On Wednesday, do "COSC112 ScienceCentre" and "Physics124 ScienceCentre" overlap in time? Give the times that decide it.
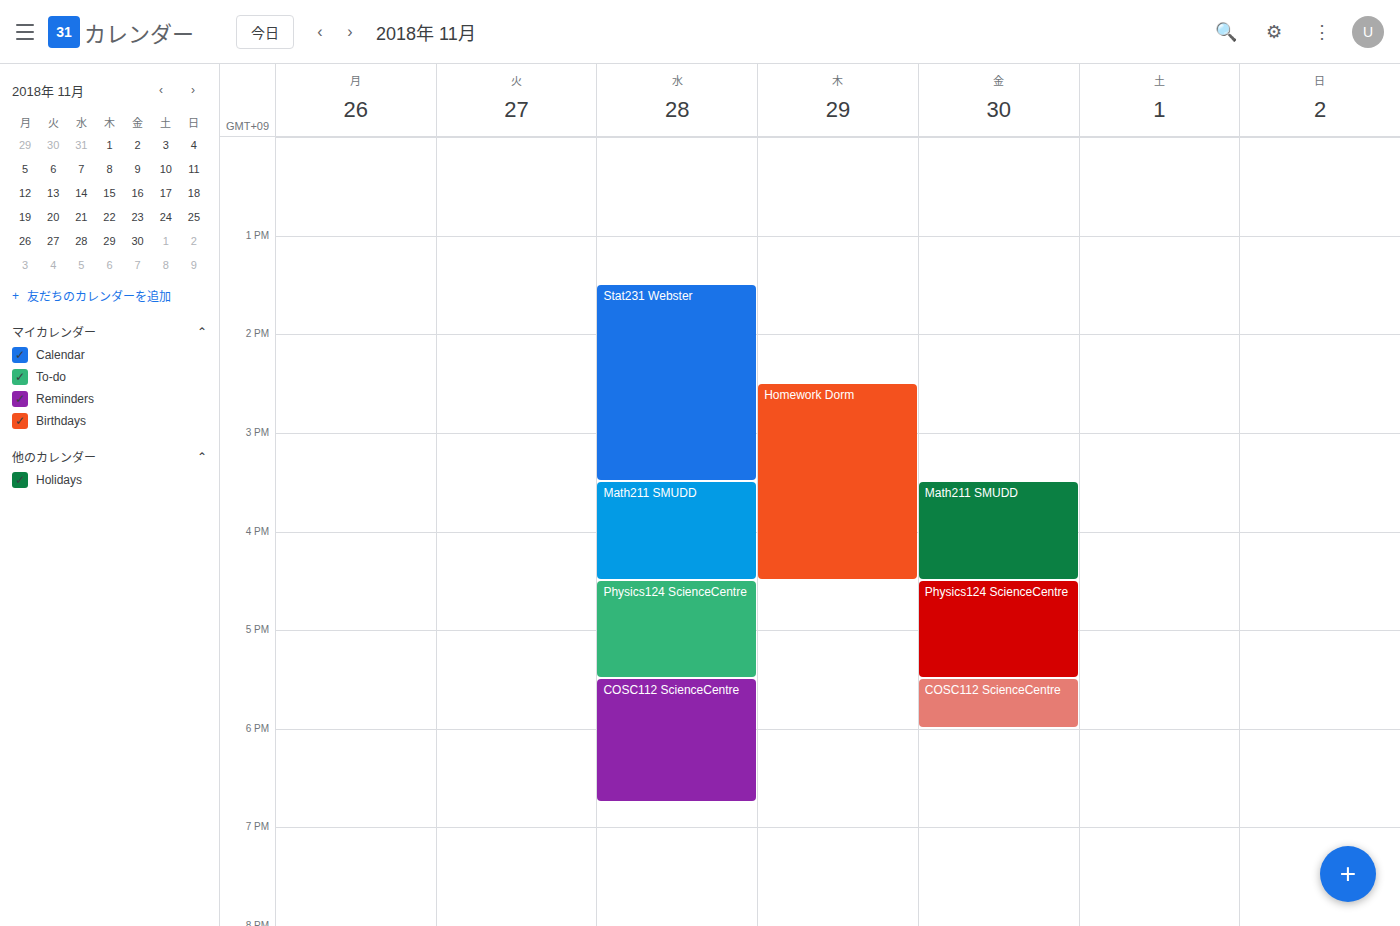
"Physics124 ScienceCentre" ends at 5:30 PM, exactly when "COSC112 ScienceCentre" starts -- they touch but do not overlap.